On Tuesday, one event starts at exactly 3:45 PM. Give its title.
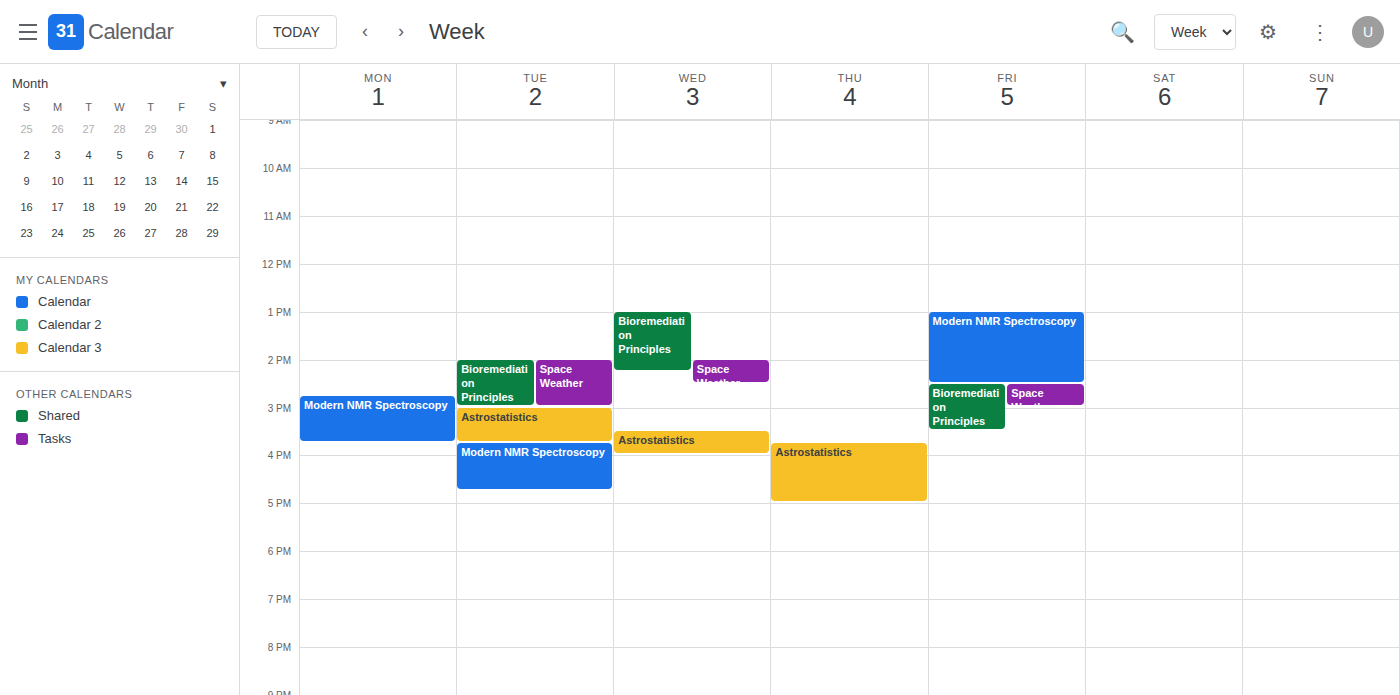
"Modern NMR Spectroscopy"